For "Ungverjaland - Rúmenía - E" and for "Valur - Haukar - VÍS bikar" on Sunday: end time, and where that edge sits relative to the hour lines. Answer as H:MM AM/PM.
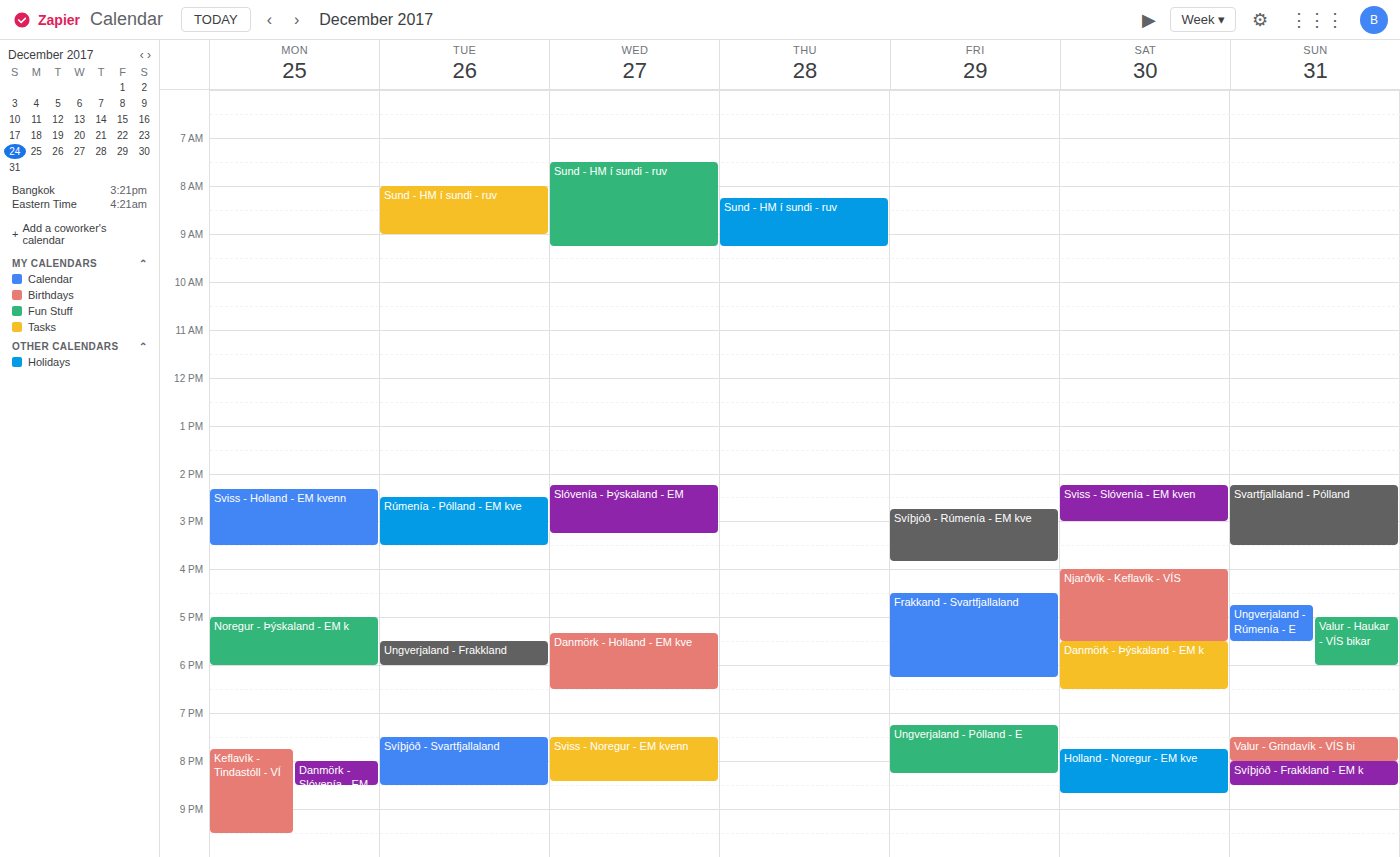
"Ungverjaland - Rúmenía - E": 5:30 PM, halfway between the 5 PM and 6 PM lines. "Valur - Haukar - VÍS bikar": 6:00 PM, exactly on the 6 PM line.